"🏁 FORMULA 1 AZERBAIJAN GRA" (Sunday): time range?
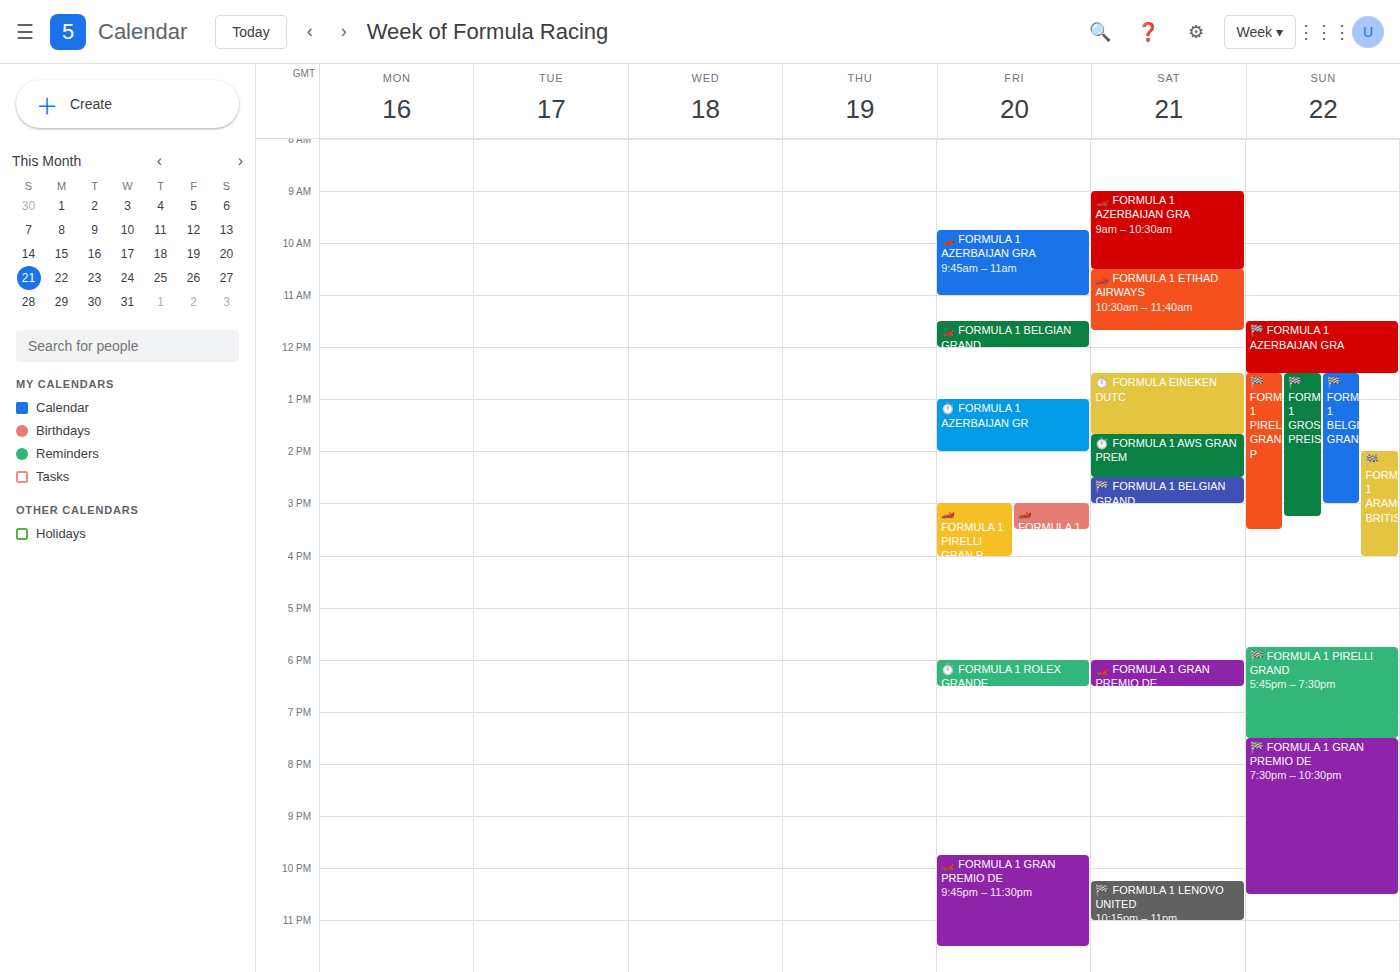
11:30 AM to 12:30 PM